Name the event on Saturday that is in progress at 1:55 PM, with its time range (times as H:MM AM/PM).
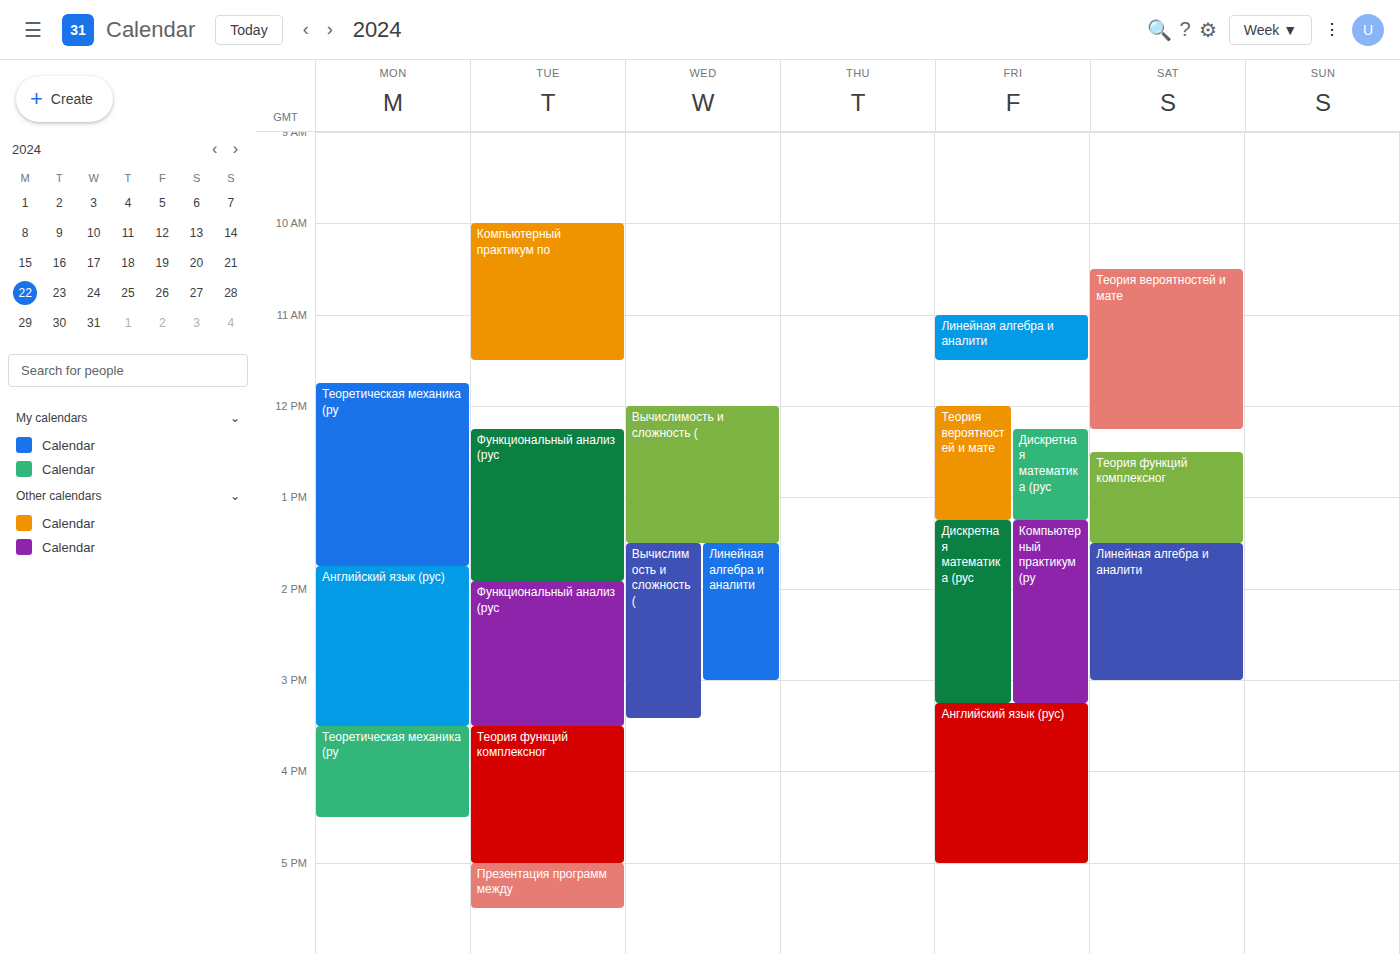
"Линейная алгебра и аналити", 1:30 PM to 3:00 PM